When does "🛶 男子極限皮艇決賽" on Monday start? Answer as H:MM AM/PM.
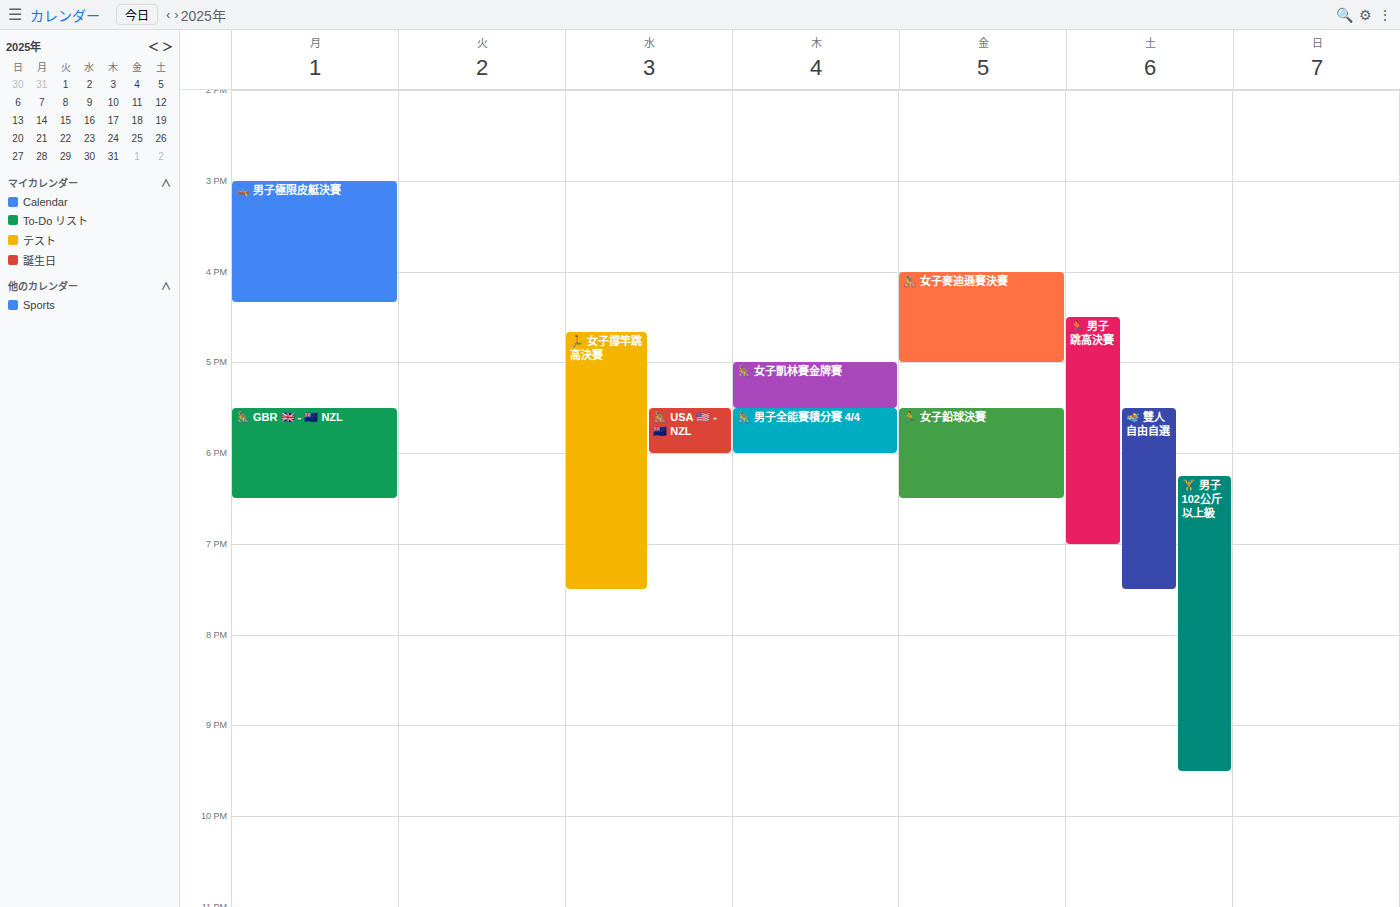
3:00 PM